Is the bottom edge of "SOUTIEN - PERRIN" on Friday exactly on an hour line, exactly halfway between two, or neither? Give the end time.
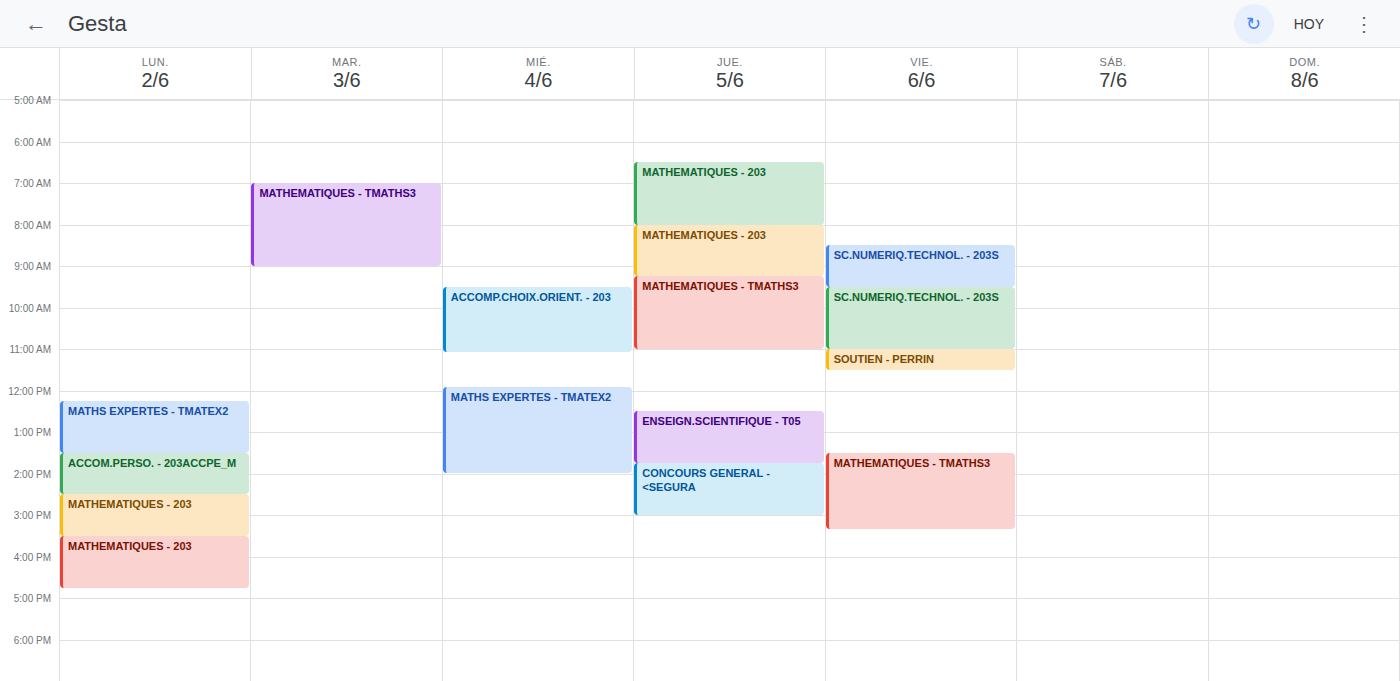
11:30 AM -- halfway between the 11 AM and 12 PM lines.